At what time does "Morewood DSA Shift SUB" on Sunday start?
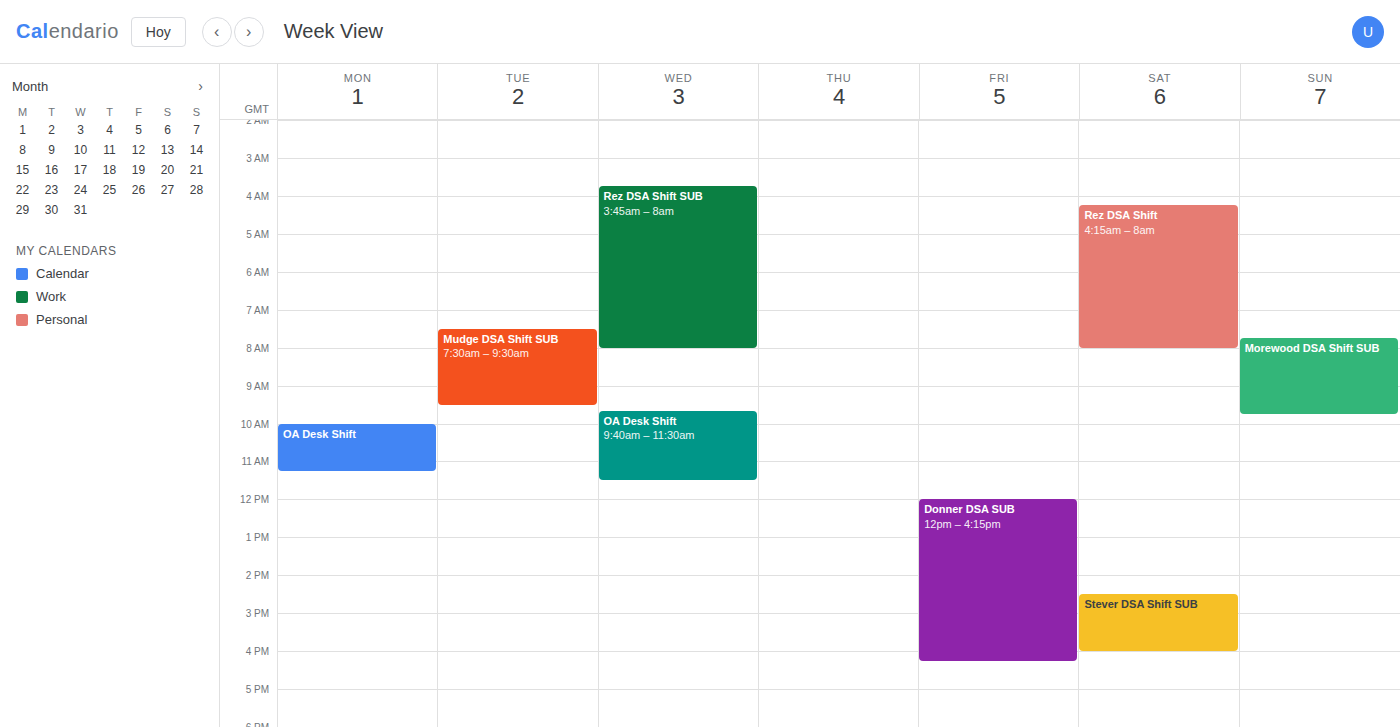
7:45 AM